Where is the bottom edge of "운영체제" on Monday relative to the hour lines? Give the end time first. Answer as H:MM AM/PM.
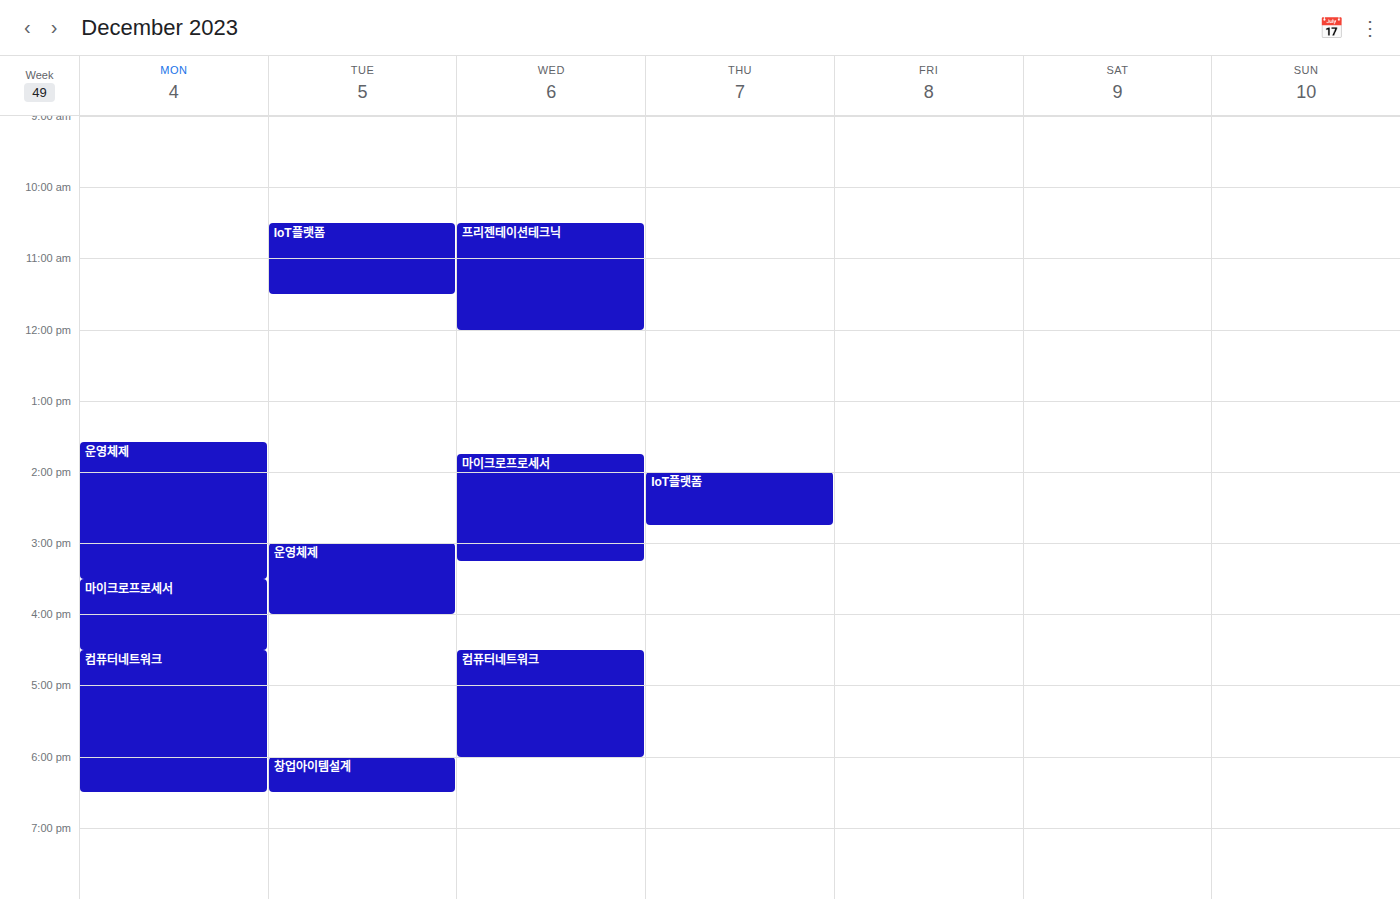
3:30 PM -- halfway between the 3 PM and 4 PM lines.